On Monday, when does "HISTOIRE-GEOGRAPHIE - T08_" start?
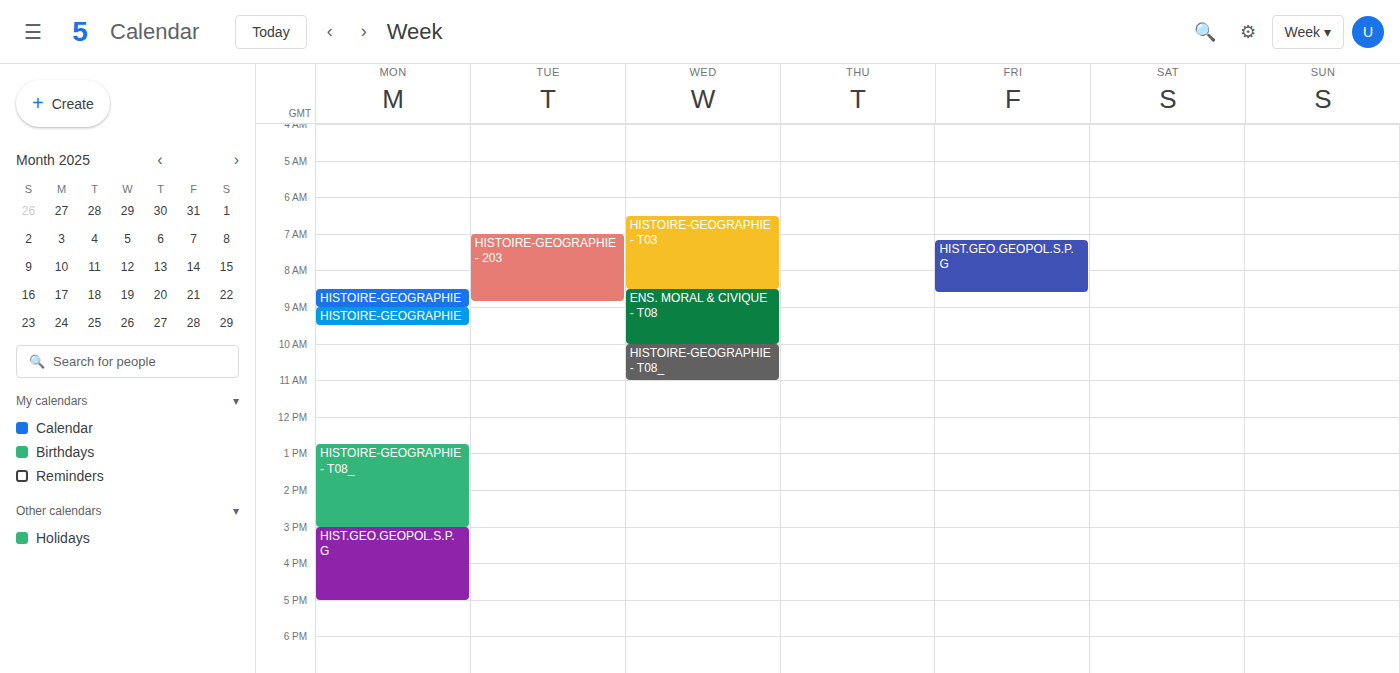
12:45 PM